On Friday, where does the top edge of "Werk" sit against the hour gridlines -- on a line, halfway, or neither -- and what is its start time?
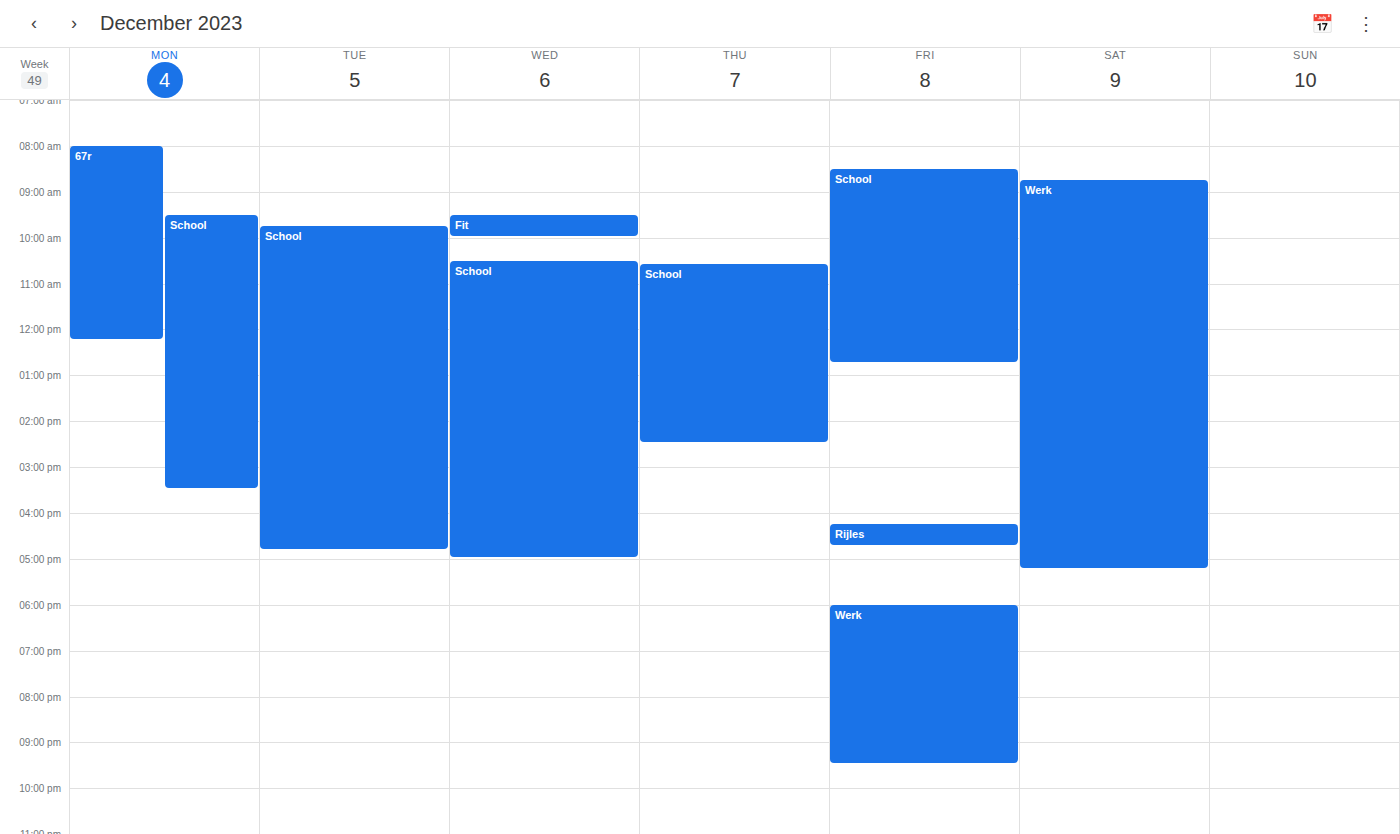
6:00 PM -- exactly on the 6 PM line.